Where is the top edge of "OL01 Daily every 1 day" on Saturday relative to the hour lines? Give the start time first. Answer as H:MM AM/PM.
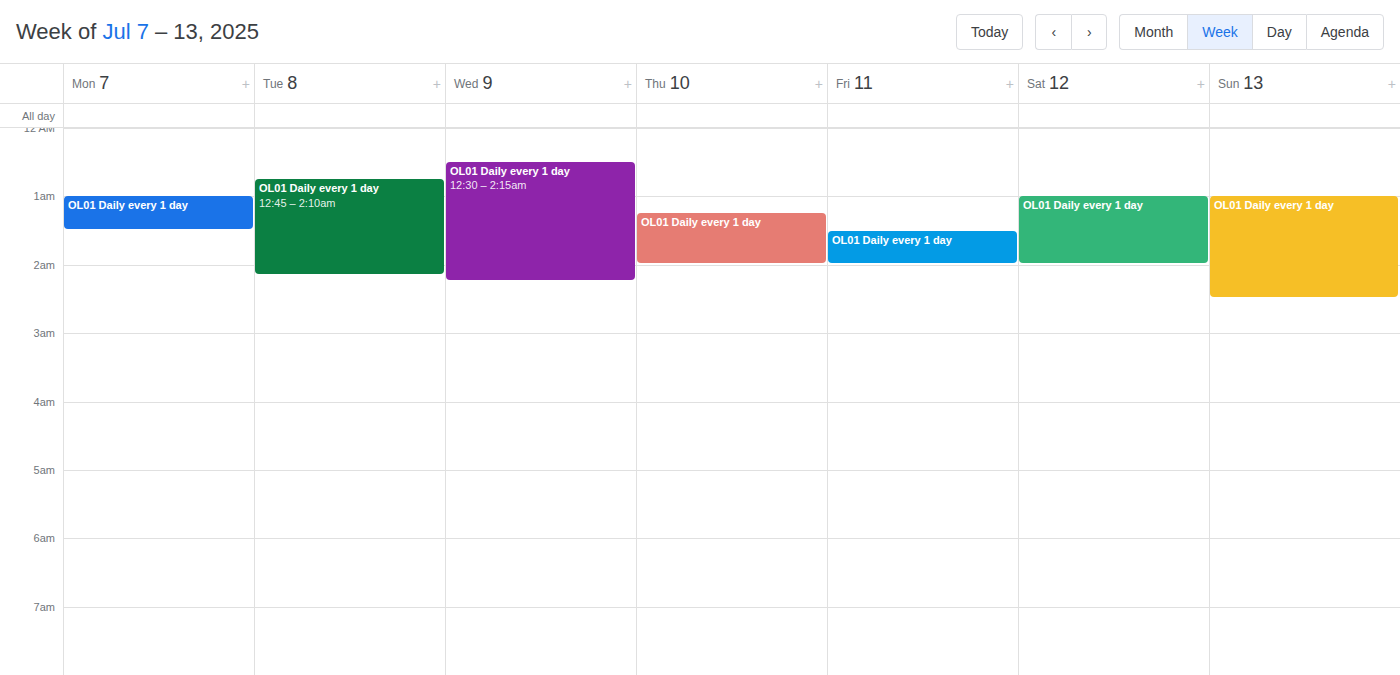
1:00 AM -- exactly on the 1 AM line.